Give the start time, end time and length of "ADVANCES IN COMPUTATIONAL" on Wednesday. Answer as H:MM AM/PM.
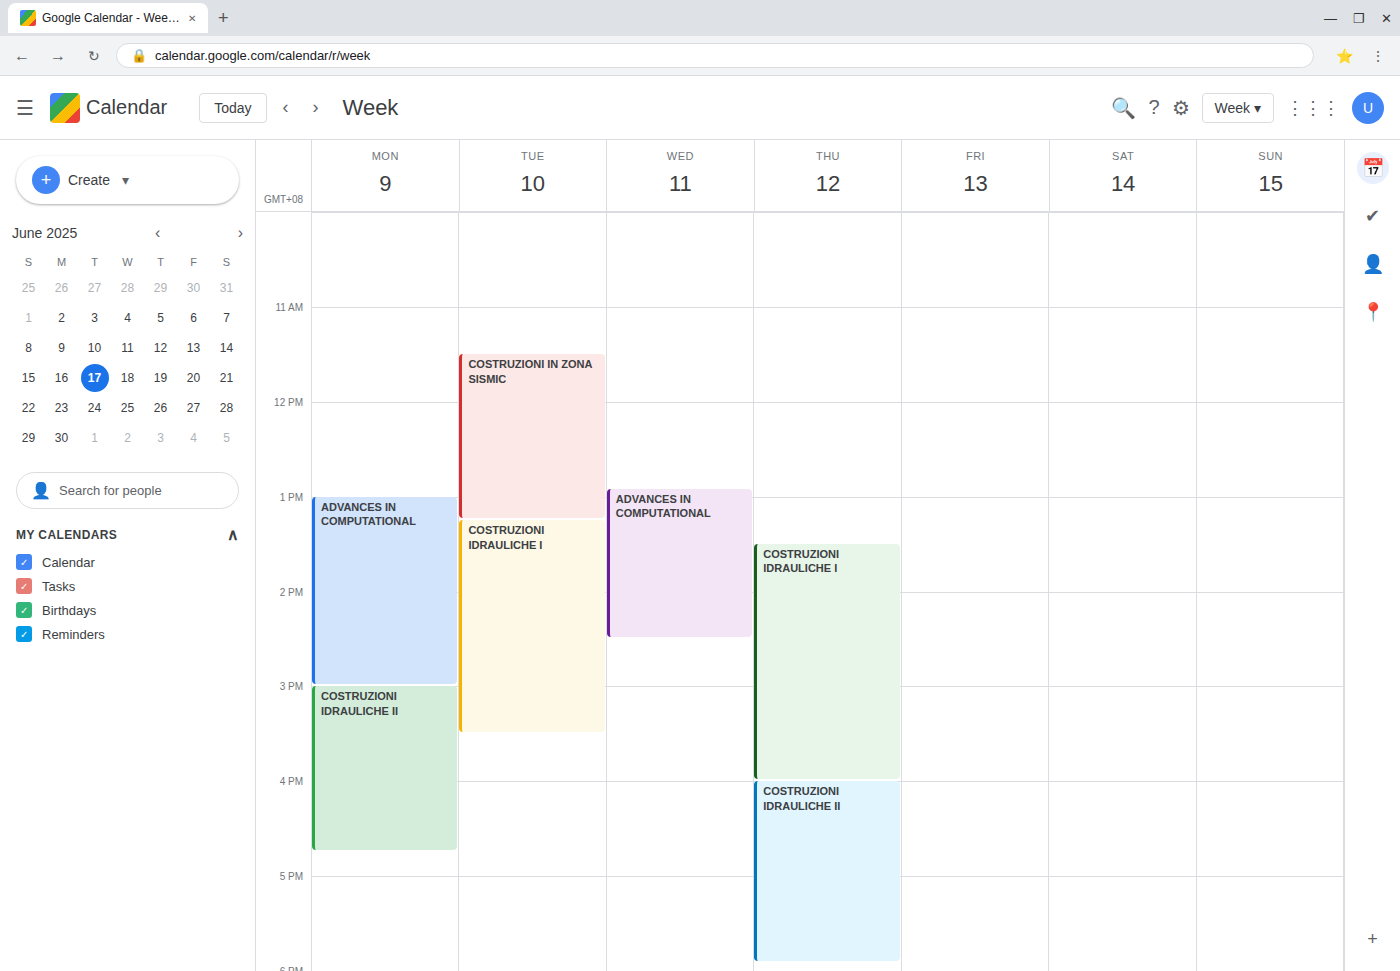
12:55 PM to 2:30 PM, 1 hour 35 minutes